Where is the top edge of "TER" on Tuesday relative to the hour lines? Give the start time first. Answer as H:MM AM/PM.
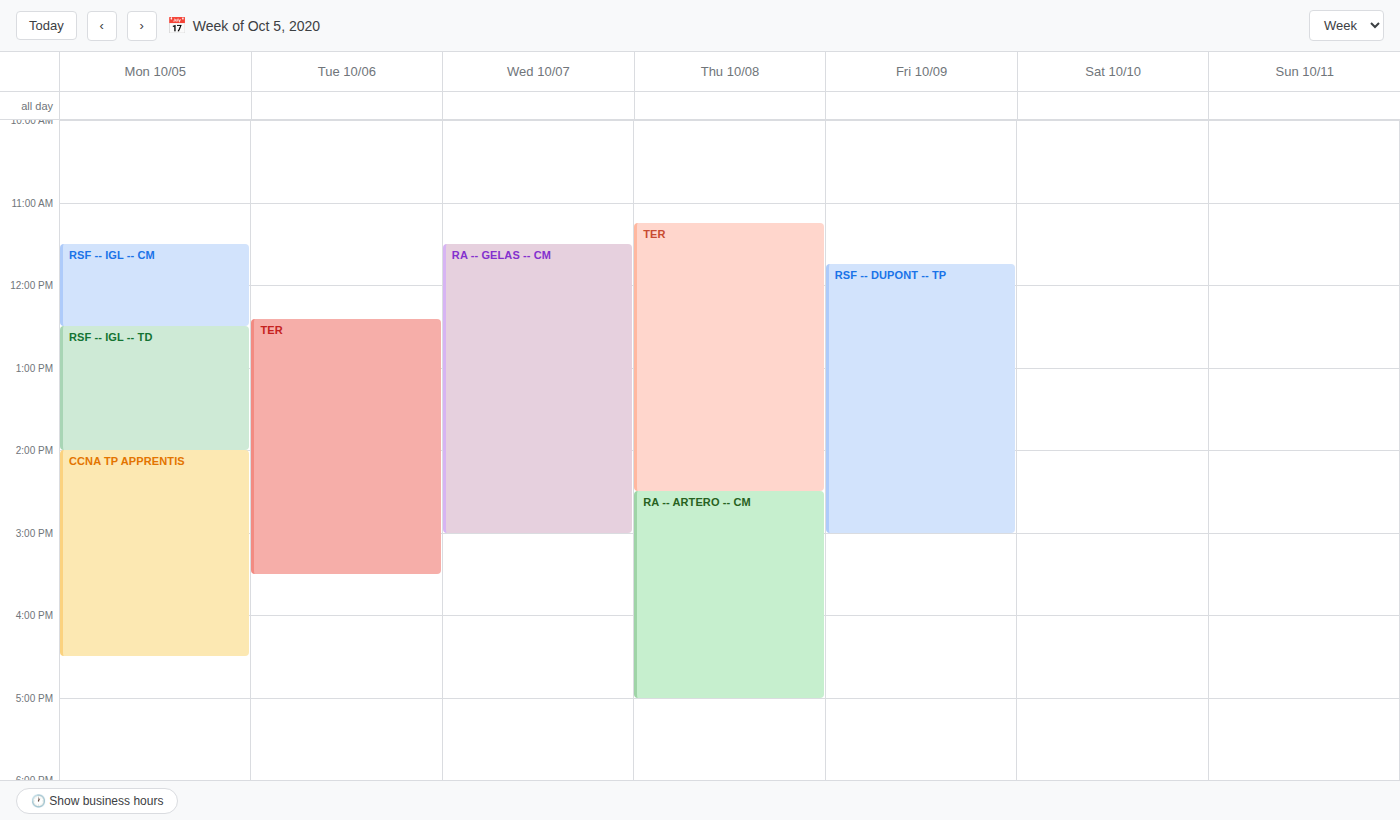
12:25 PM -- neither: 25 minutes below the 12 PM line and 35 minutes above the 1 PM line.